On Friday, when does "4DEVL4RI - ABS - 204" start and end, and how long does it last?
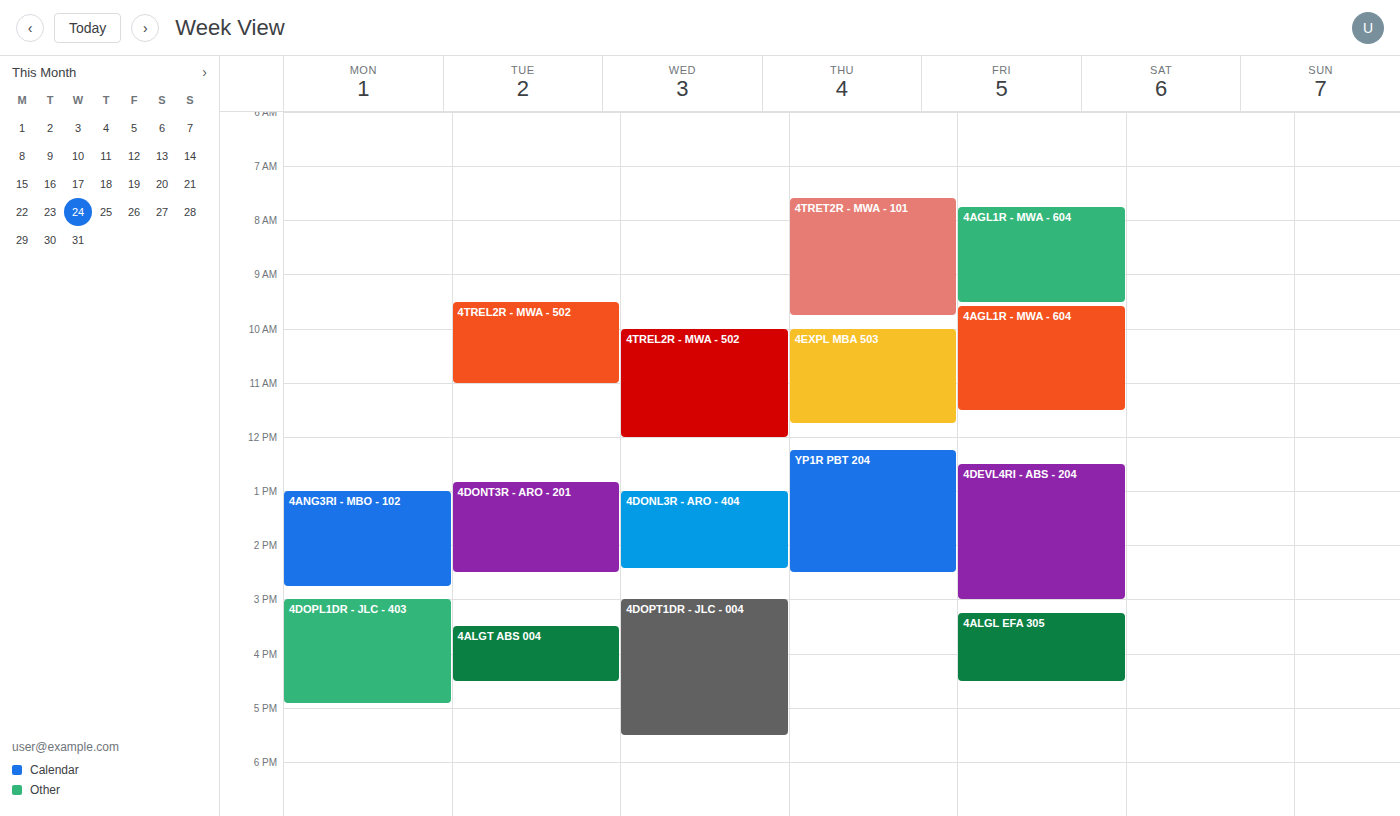
12:30 PM to 3:00 PM, 2 hours 30 minutes